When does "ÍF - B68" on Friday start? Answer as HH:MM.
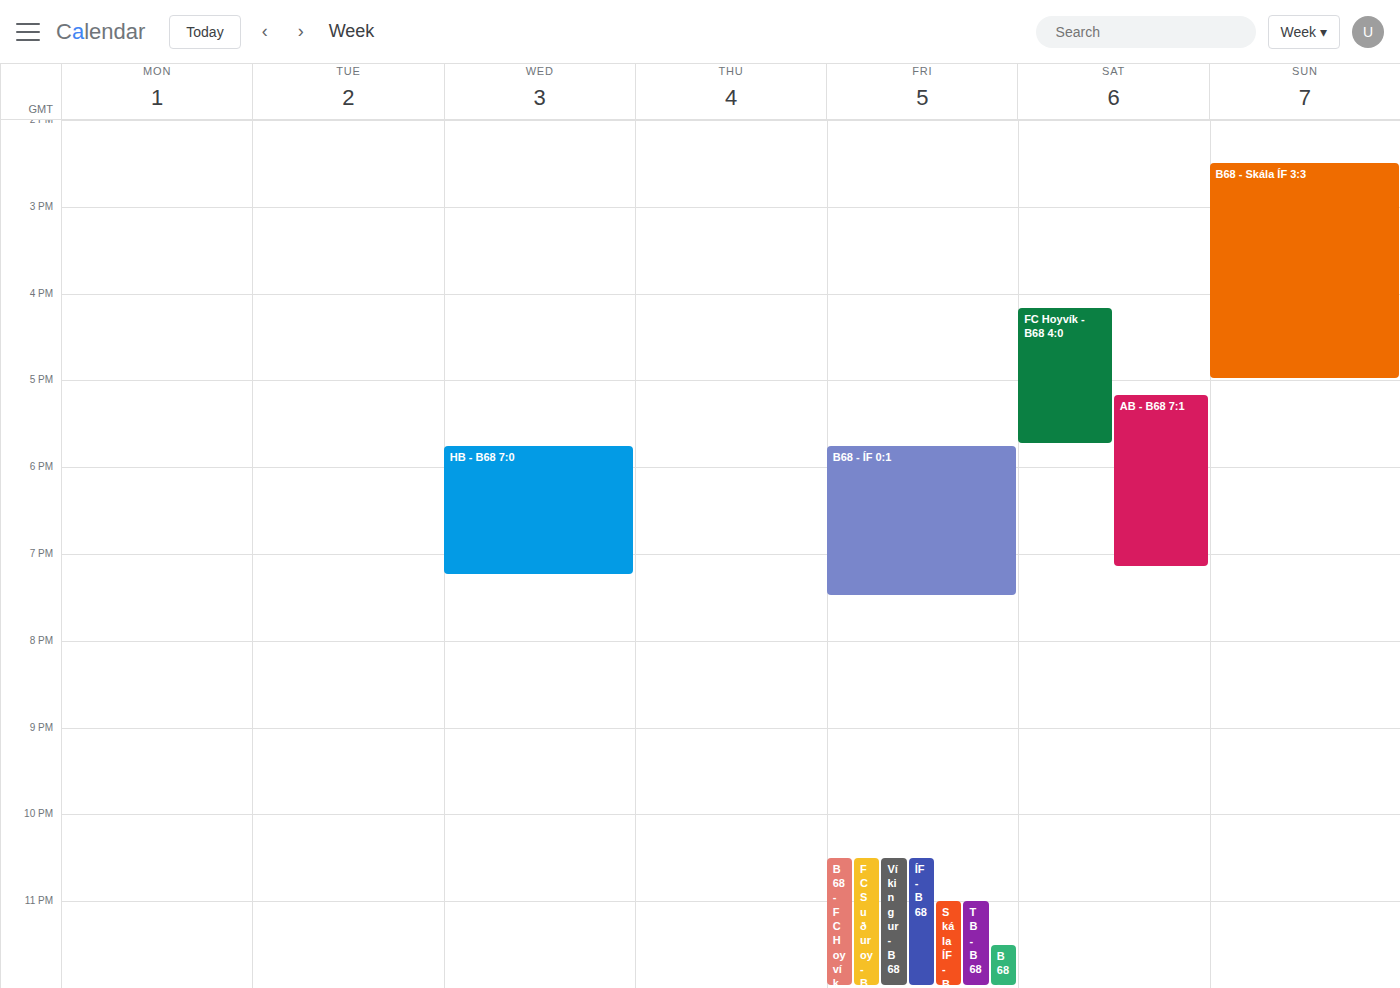
22:30